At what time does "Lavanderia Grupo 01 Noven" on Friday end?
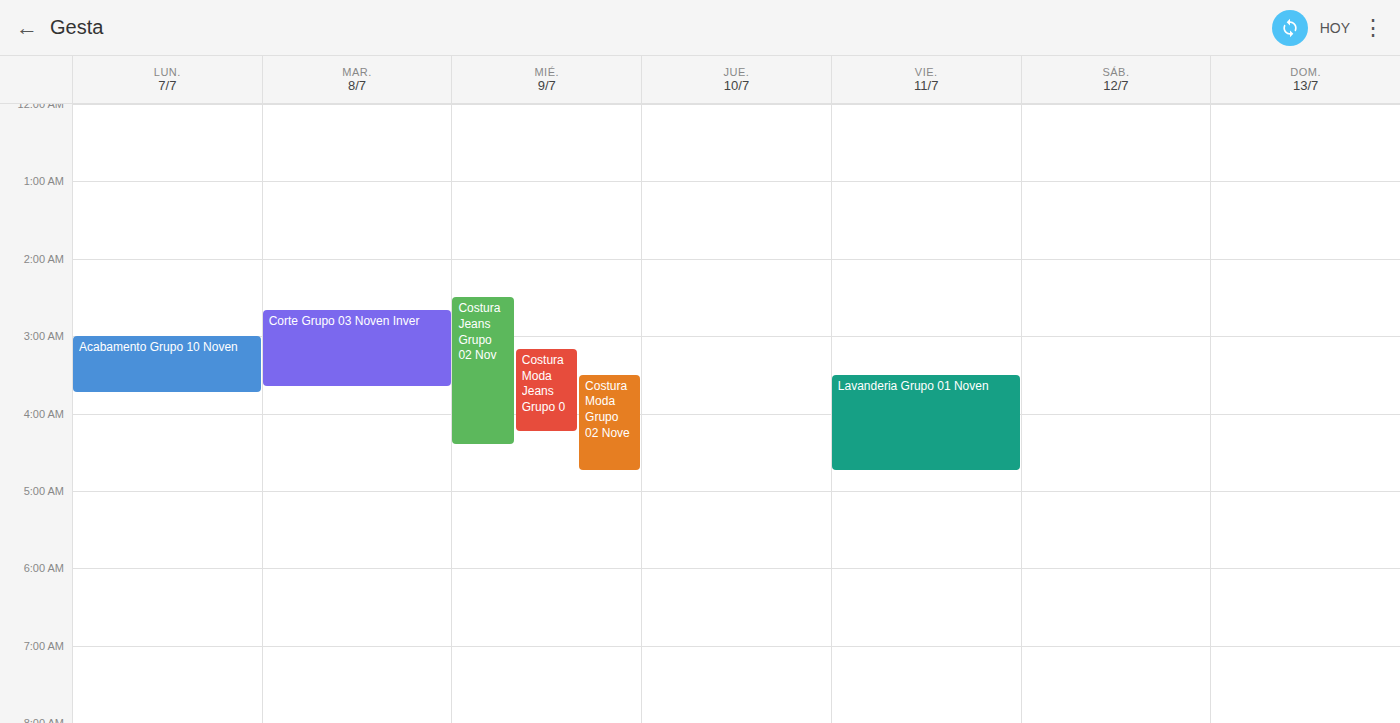
4:45 AM